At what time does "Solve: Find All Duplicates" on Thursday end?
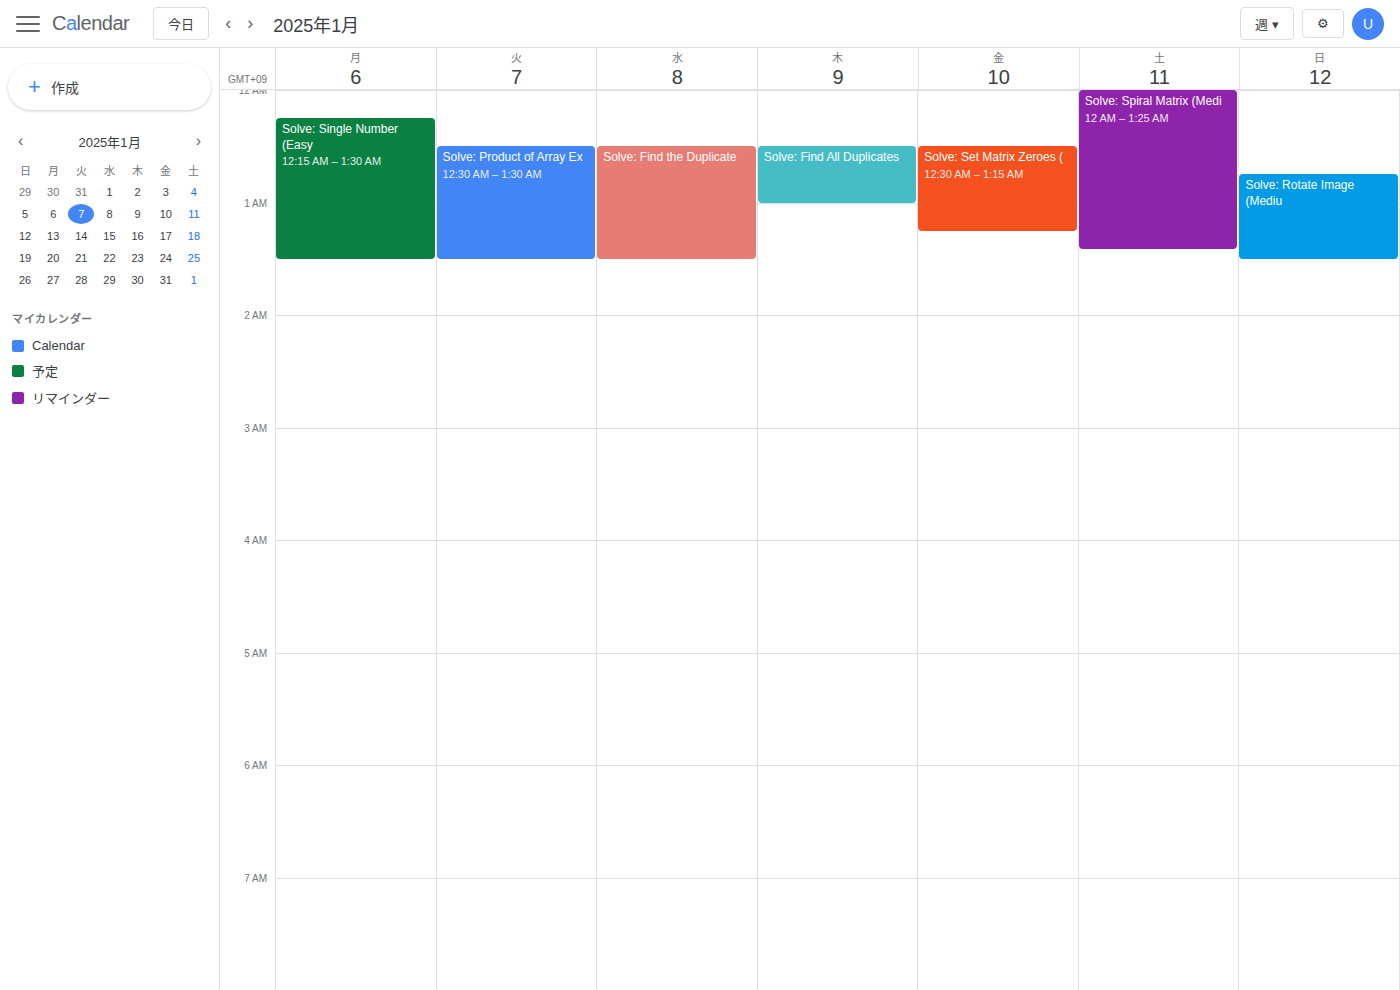
1:00 AM